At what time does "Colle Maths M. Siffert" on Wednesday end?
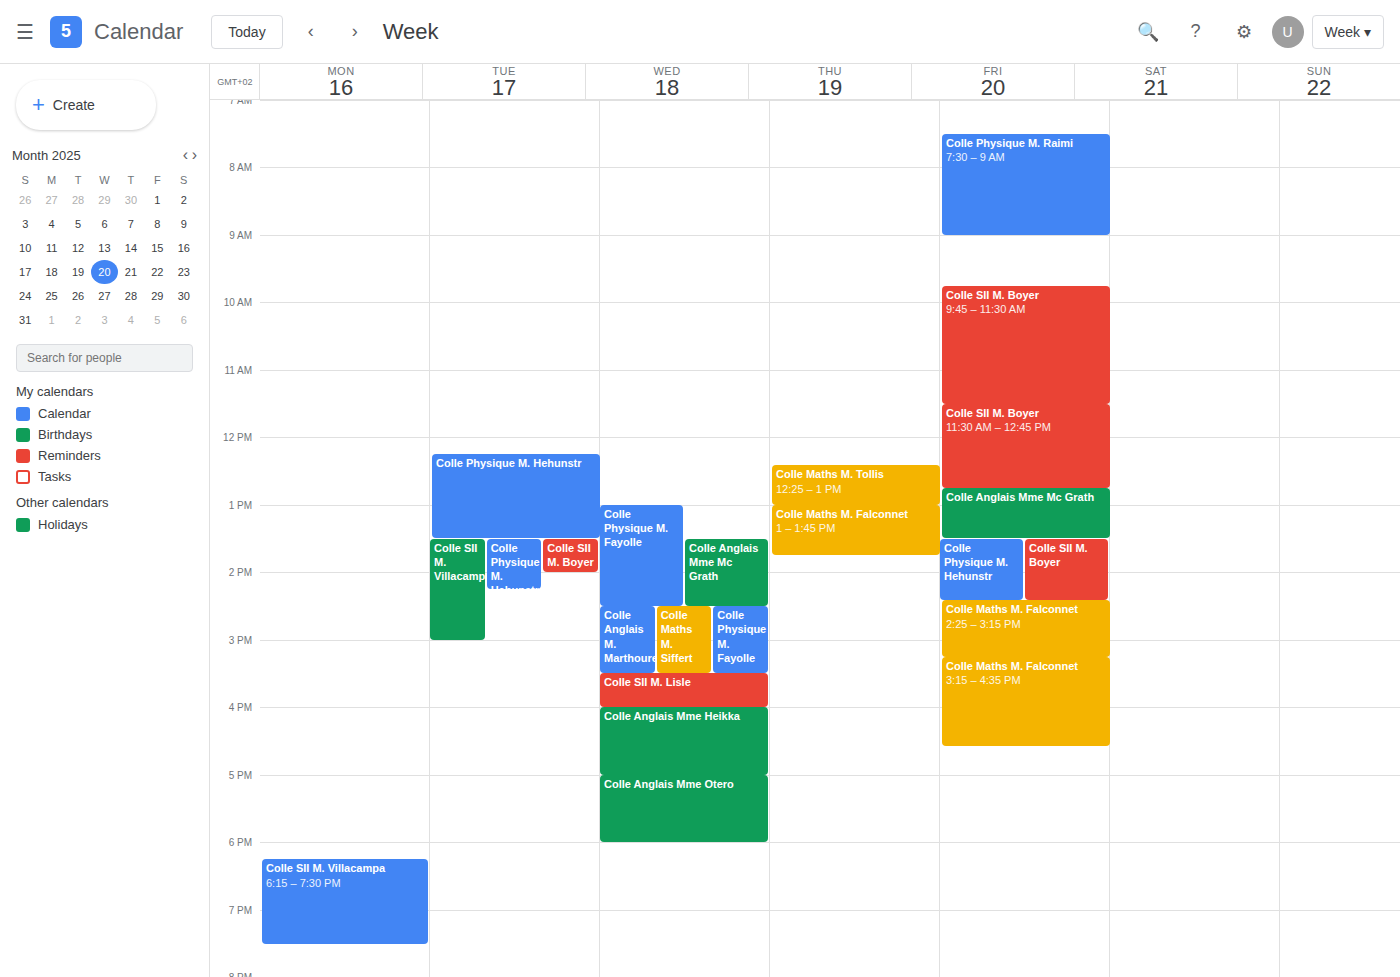
3:30 PM